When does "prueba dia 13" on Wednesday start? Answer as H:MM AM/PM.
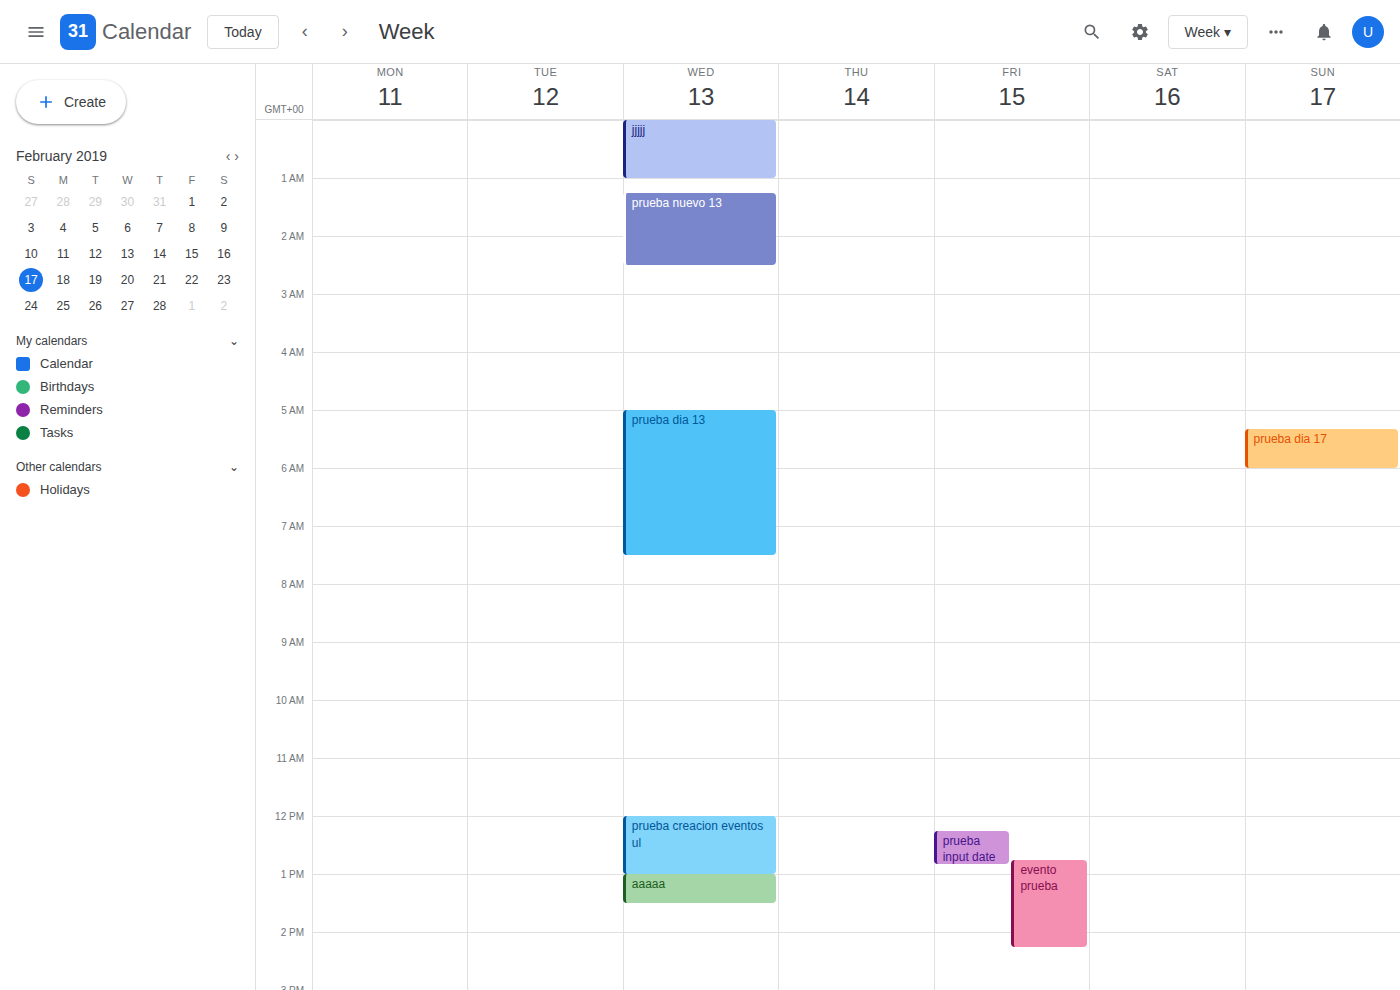
5:00 AM